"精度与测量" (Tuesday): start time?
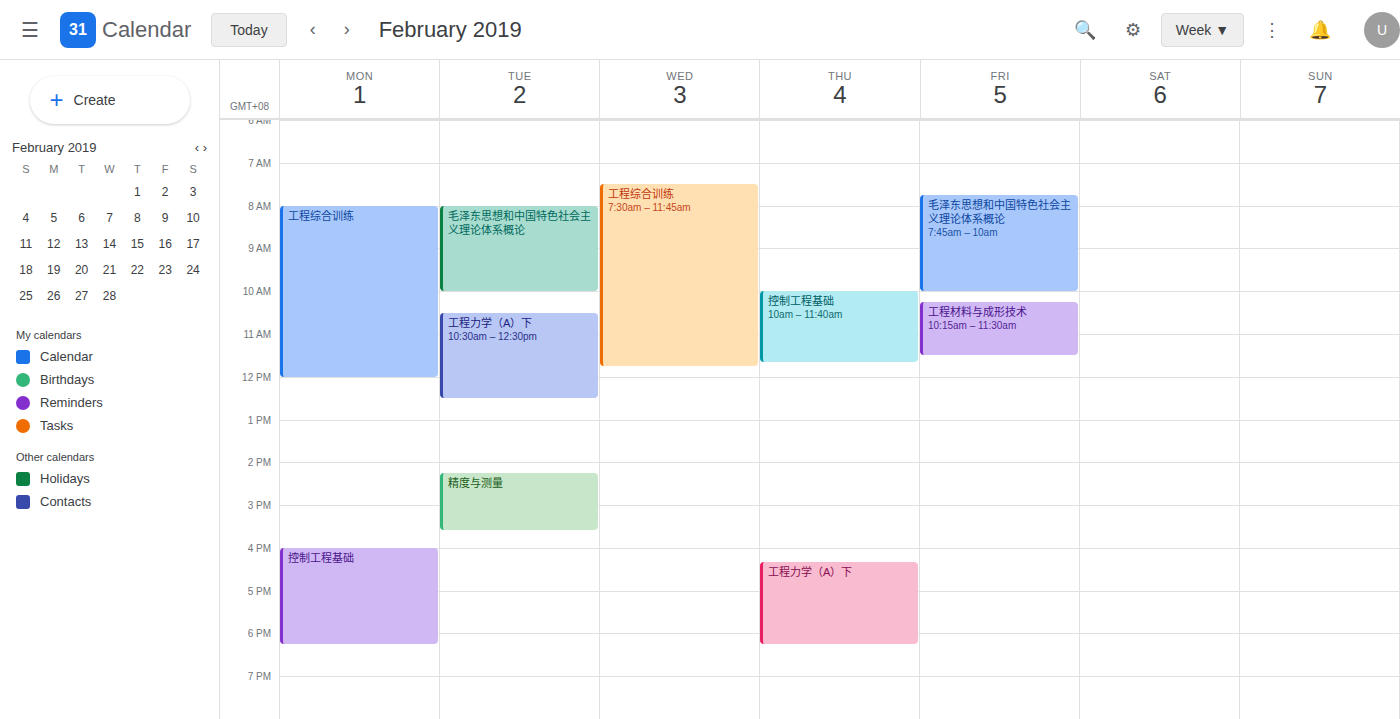
2:15 PM